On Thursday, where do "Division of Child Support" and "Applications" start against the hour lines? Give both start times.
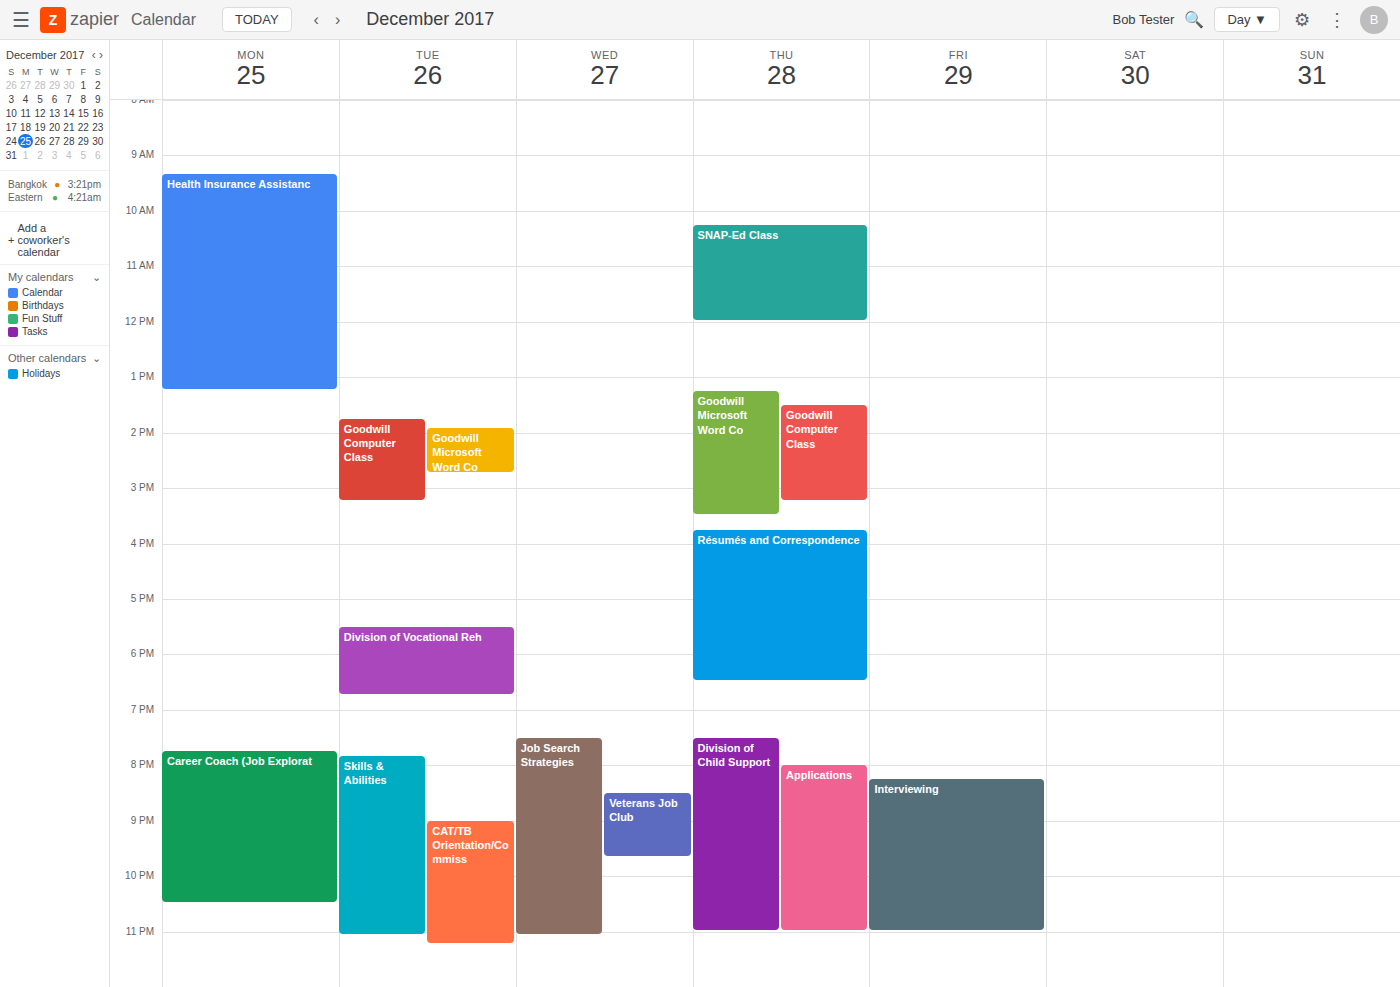
"Division of Child Support": 7:30 PM, halfway between the 7 PM and 8 PM lines. "Applications": 8:00 PM, exactly on the 8 PM line.